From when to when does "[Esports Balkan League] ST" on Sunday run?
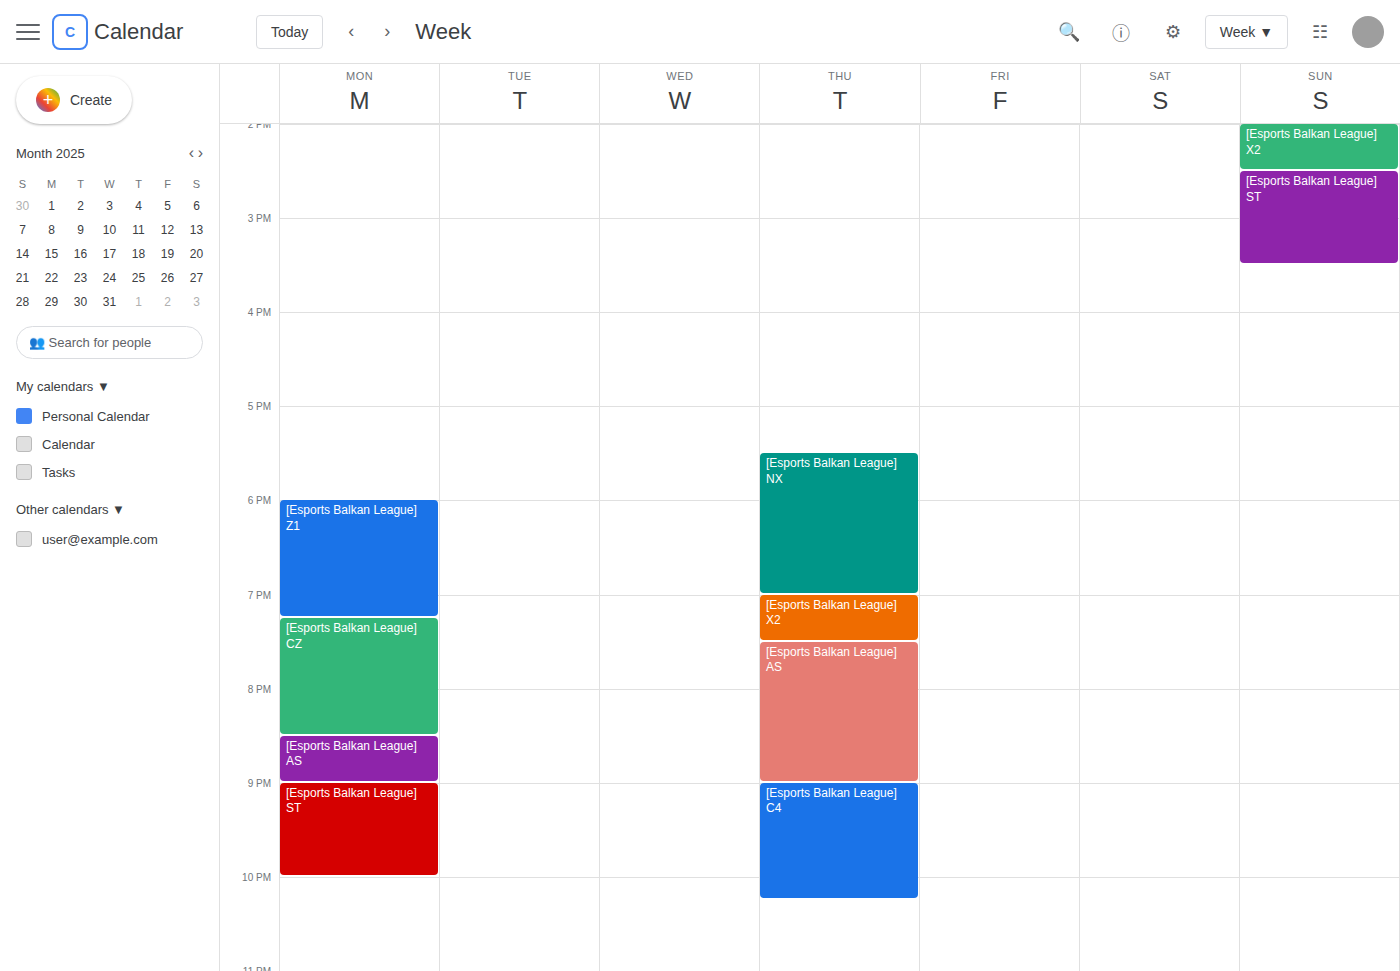
2:30 PM to 3:30 PM